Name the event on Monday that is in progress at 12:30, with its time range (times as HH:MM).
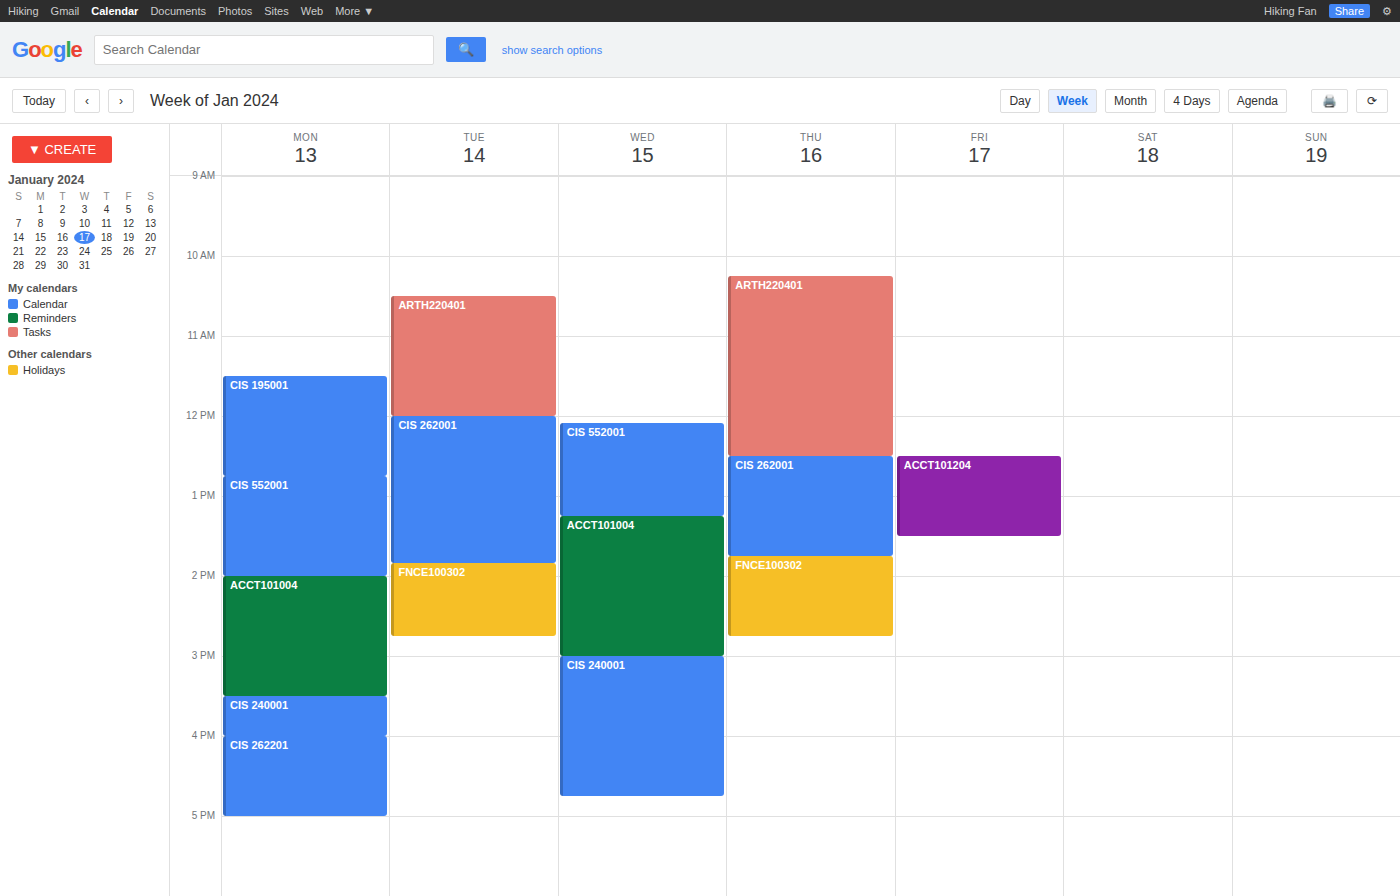
"CIS 195001", 11:30 to 12:45